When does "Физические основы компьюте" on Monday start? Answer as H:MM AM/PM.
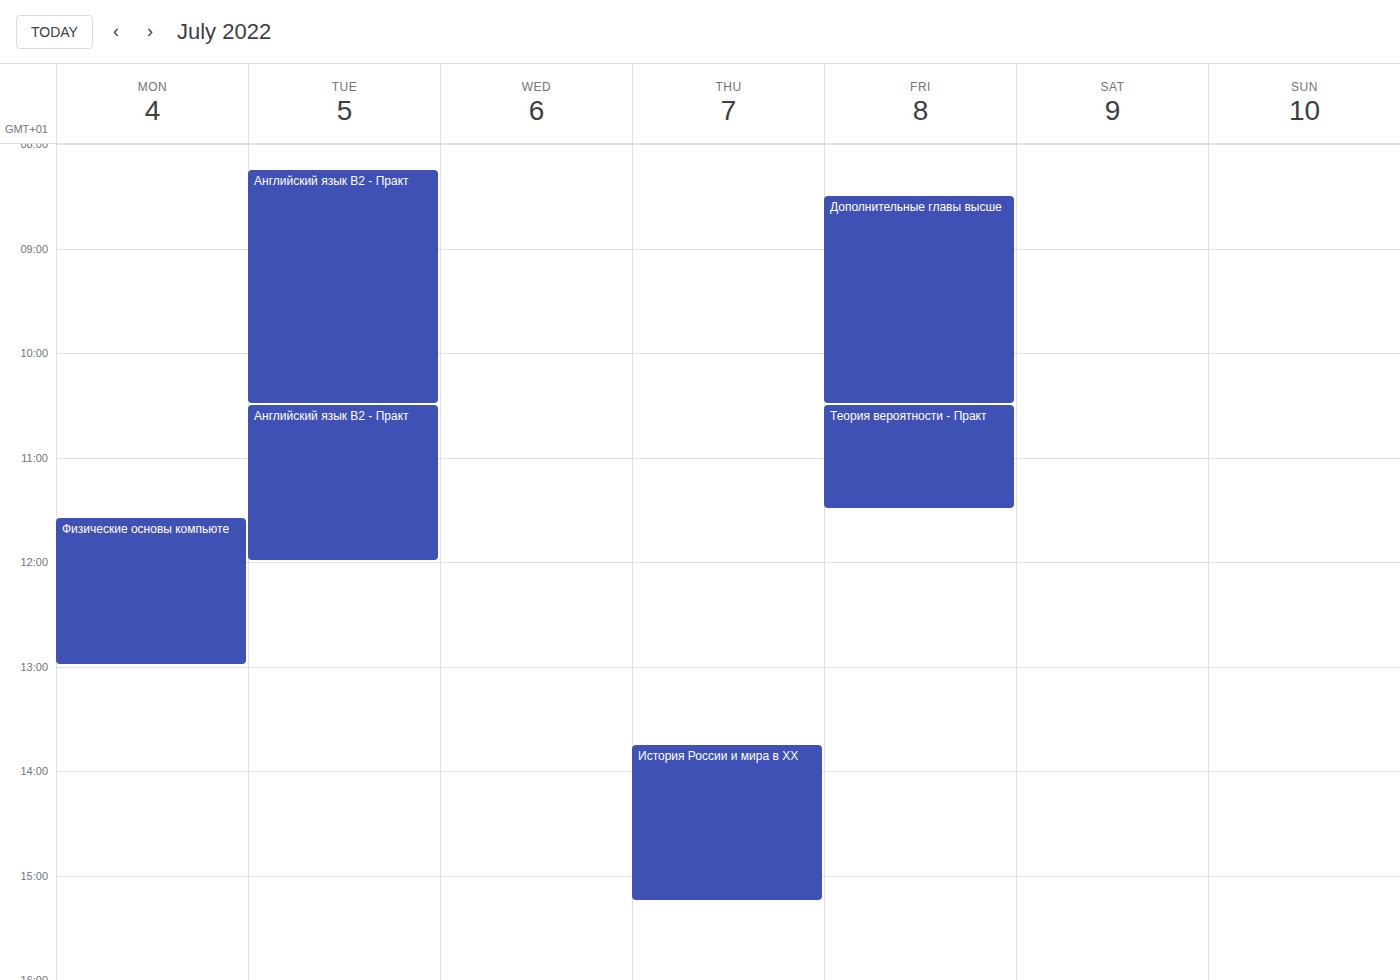
11:35 AM